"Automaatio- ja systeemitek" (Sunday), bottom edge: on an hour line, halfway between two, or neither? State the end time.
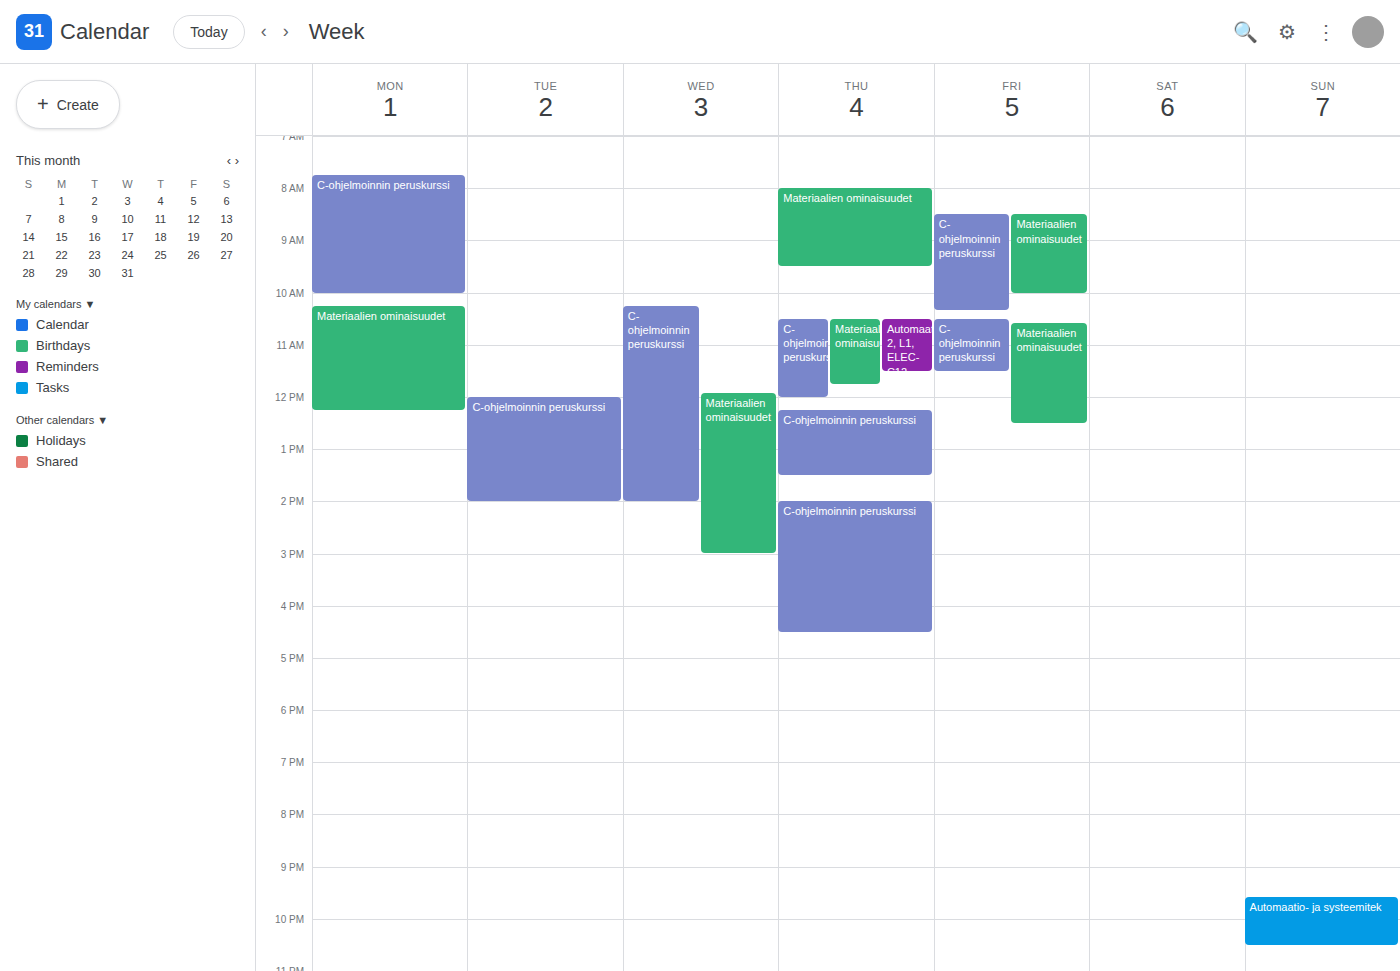
10:30 PM -- halfway between the 10 PM and 11 PM lines.